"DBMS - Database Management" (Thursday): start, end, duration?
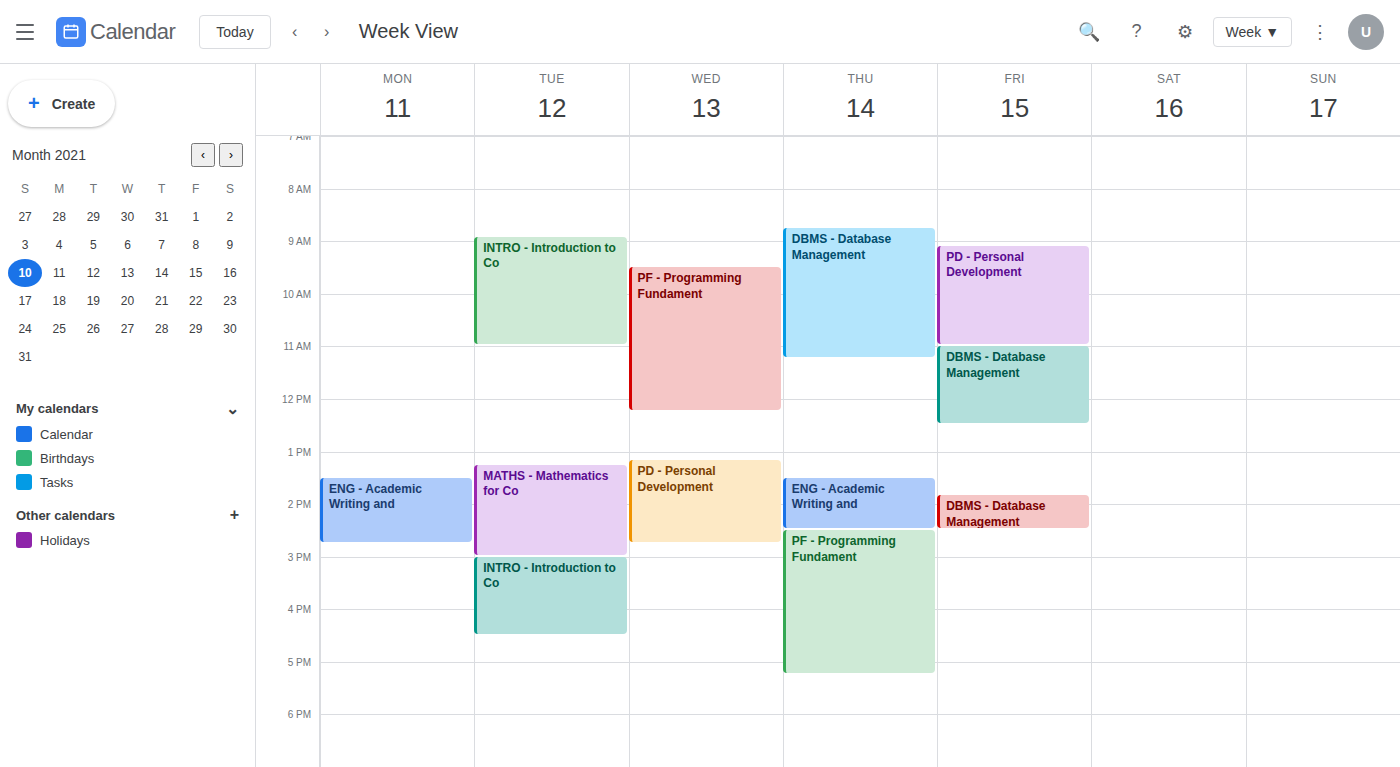
8:45 AM to 11:15 AM, 2 hours 30 minutes